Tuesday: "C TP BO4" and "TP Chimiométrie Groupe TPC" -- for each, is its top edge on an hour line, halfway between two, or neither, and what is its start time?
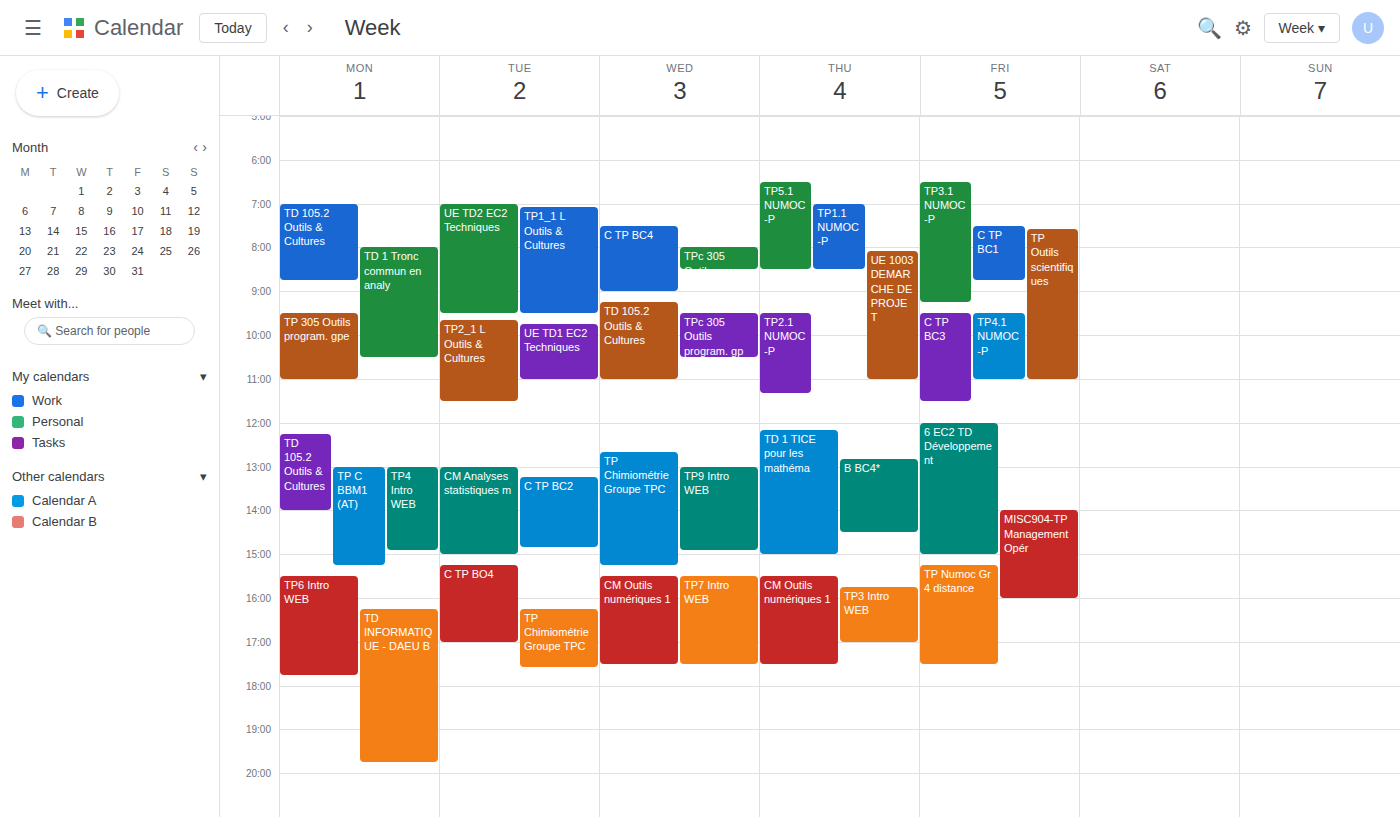
"C TP BO4": 3:15 PM, neither: a quarter of the way from the 3 PM line to the 4 PM line. "TP Chimiométrie Groupe TPC": 4:15 PM, neither: a quarter of the way from the 4 PM line to the 5 PM line.